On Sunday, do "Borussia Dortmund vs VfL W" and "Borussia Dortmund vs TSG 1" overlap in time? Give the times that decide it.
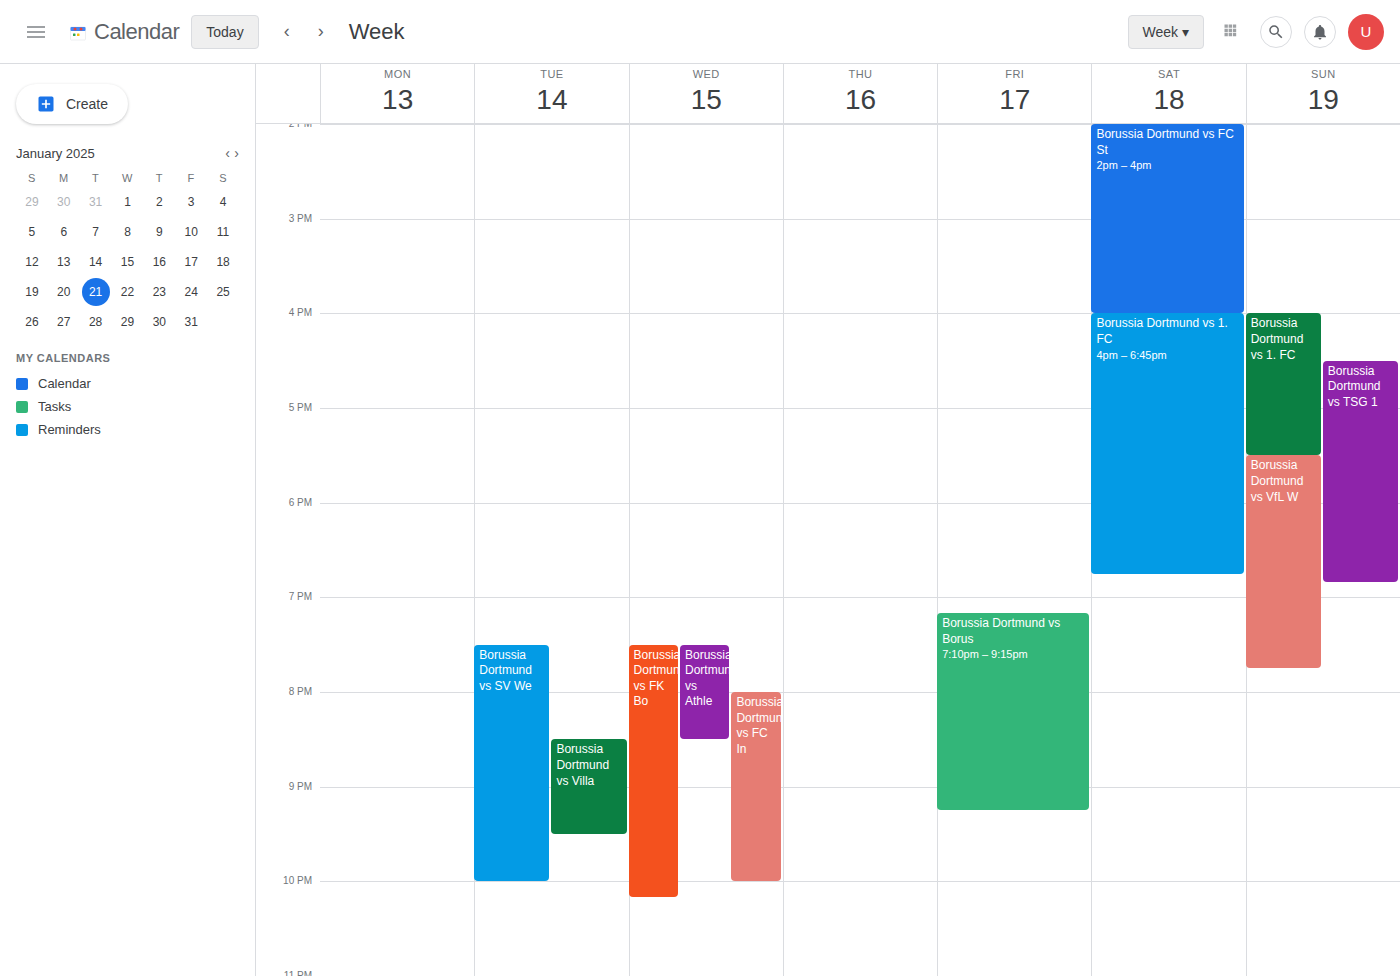
"Borussia Dortmund vs VfL W" starts at 5:30 PM, before "Borussia Dortmund vs TSG 1" ends at 6:50 PM -- they overlap.